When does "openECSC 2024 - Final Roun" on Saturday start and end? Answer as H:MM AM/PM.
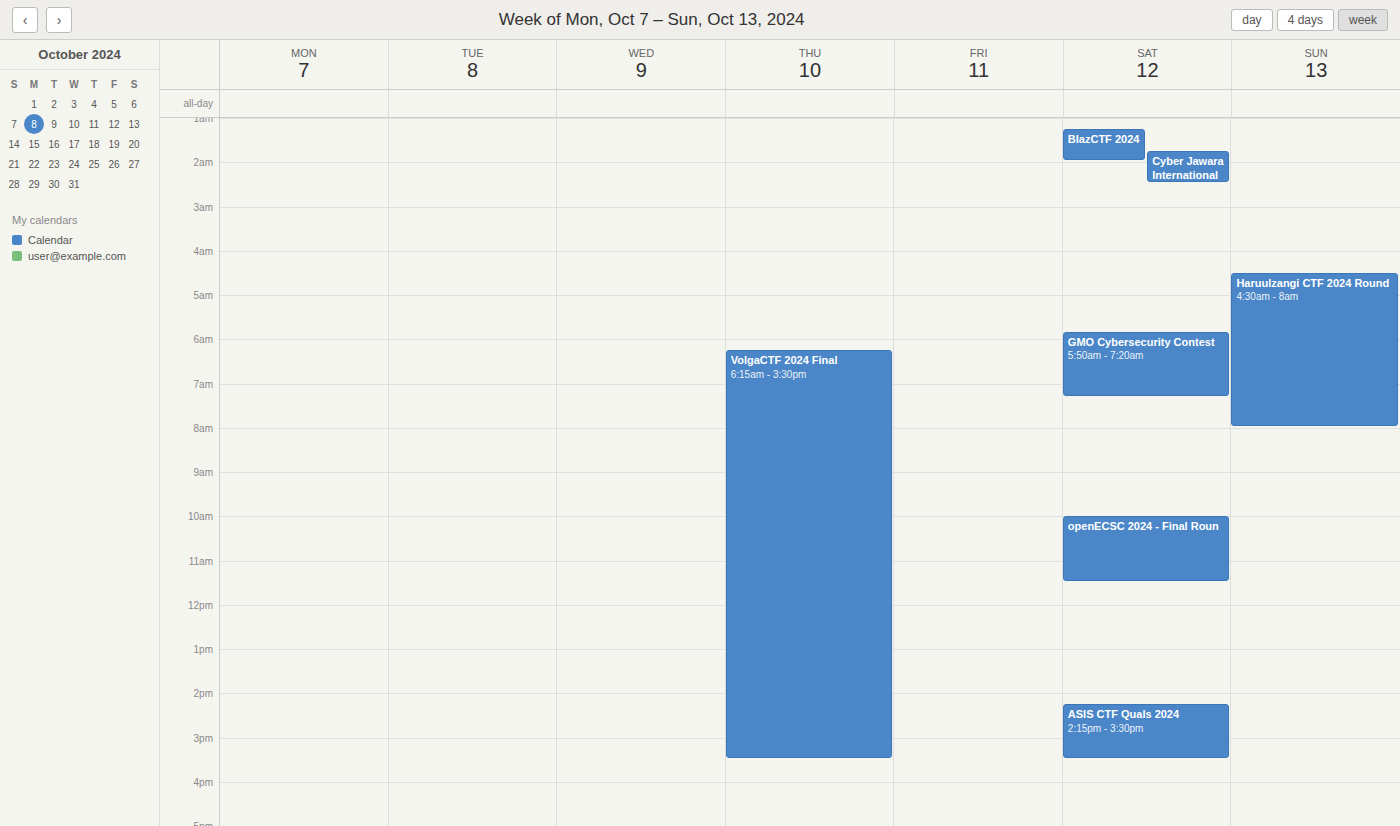
10:00 AM to 11:30 AM